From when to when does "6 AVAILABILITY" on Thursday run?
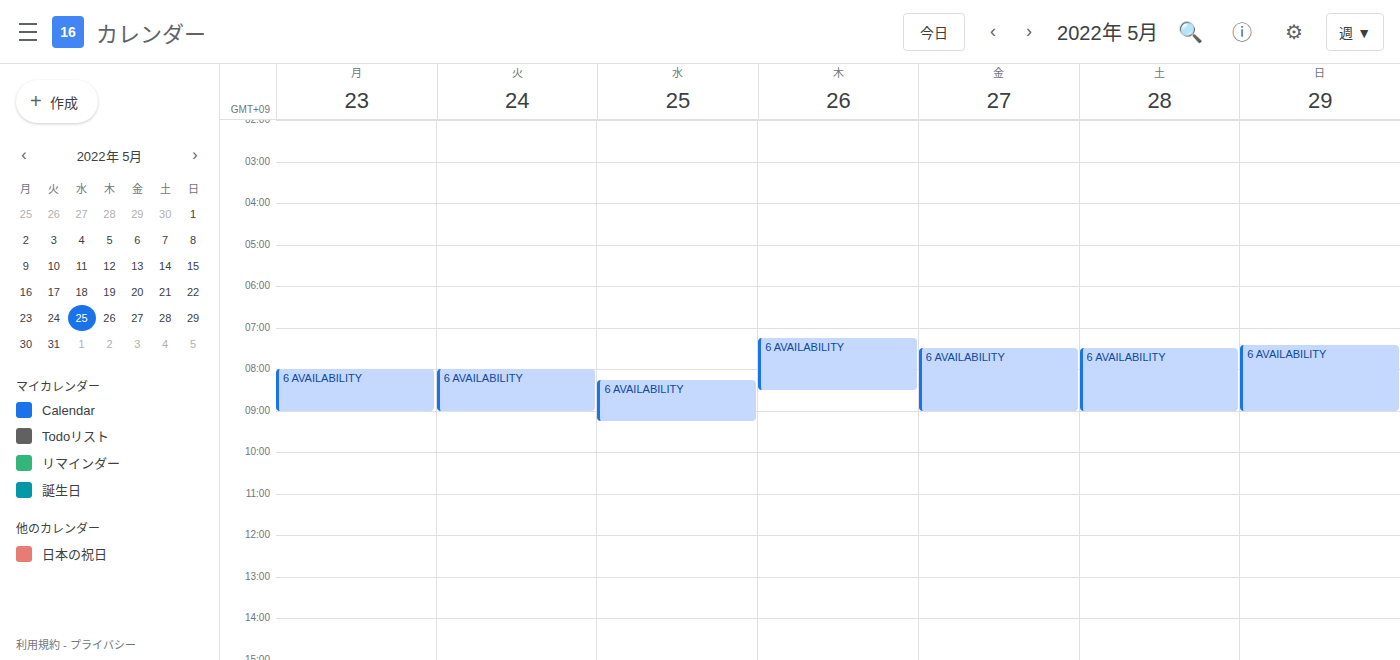
7:15 AM to 8:30 AM